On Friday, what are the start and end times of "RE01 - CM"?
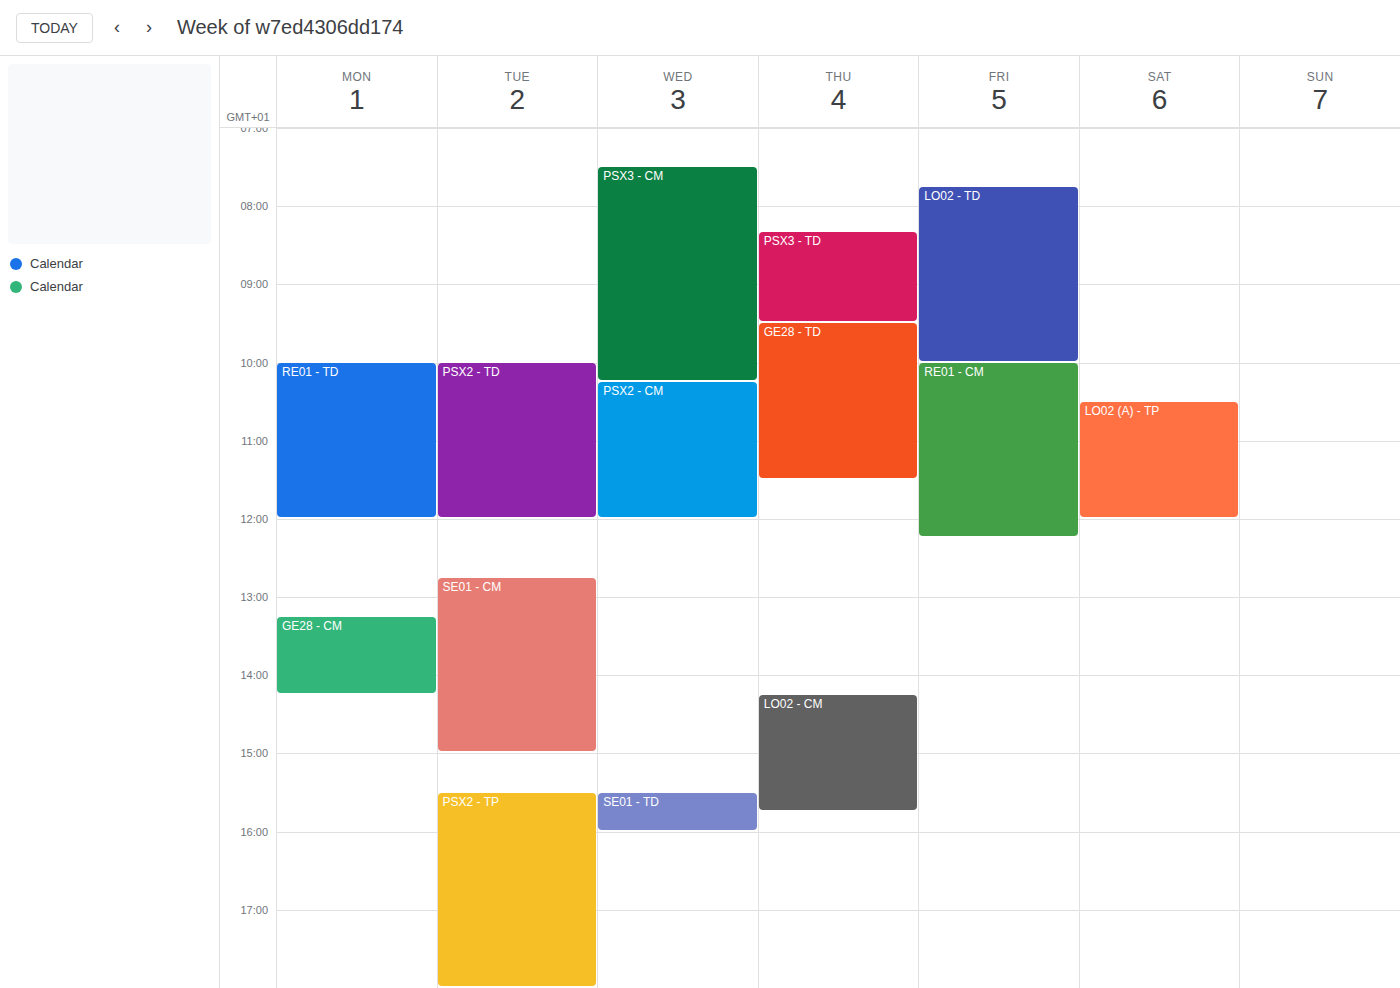
10:00 AM to 12:15 PM